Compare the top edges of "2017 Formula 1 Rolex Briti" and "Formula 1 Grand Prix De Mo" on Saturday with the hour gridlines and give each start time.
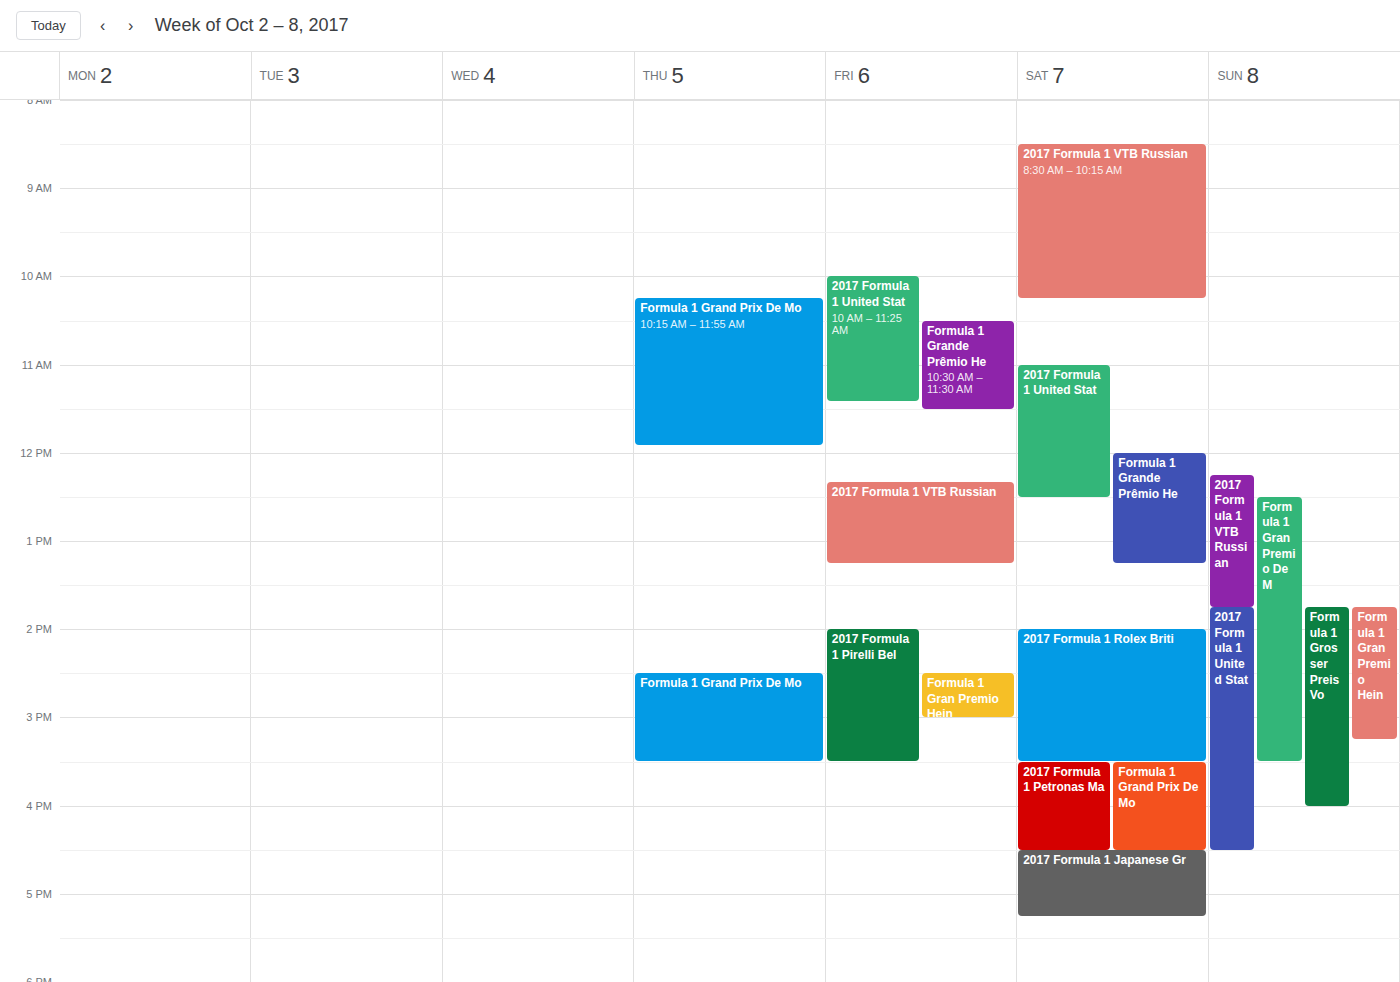
"2017 Formula 1 Rolex Briti": 2:00 PM, exactly on the 2 PM line. "Formula 1 Grand Prix De Mo": 3:30 PM, halfway between the 3 PM and 4 PM lines.